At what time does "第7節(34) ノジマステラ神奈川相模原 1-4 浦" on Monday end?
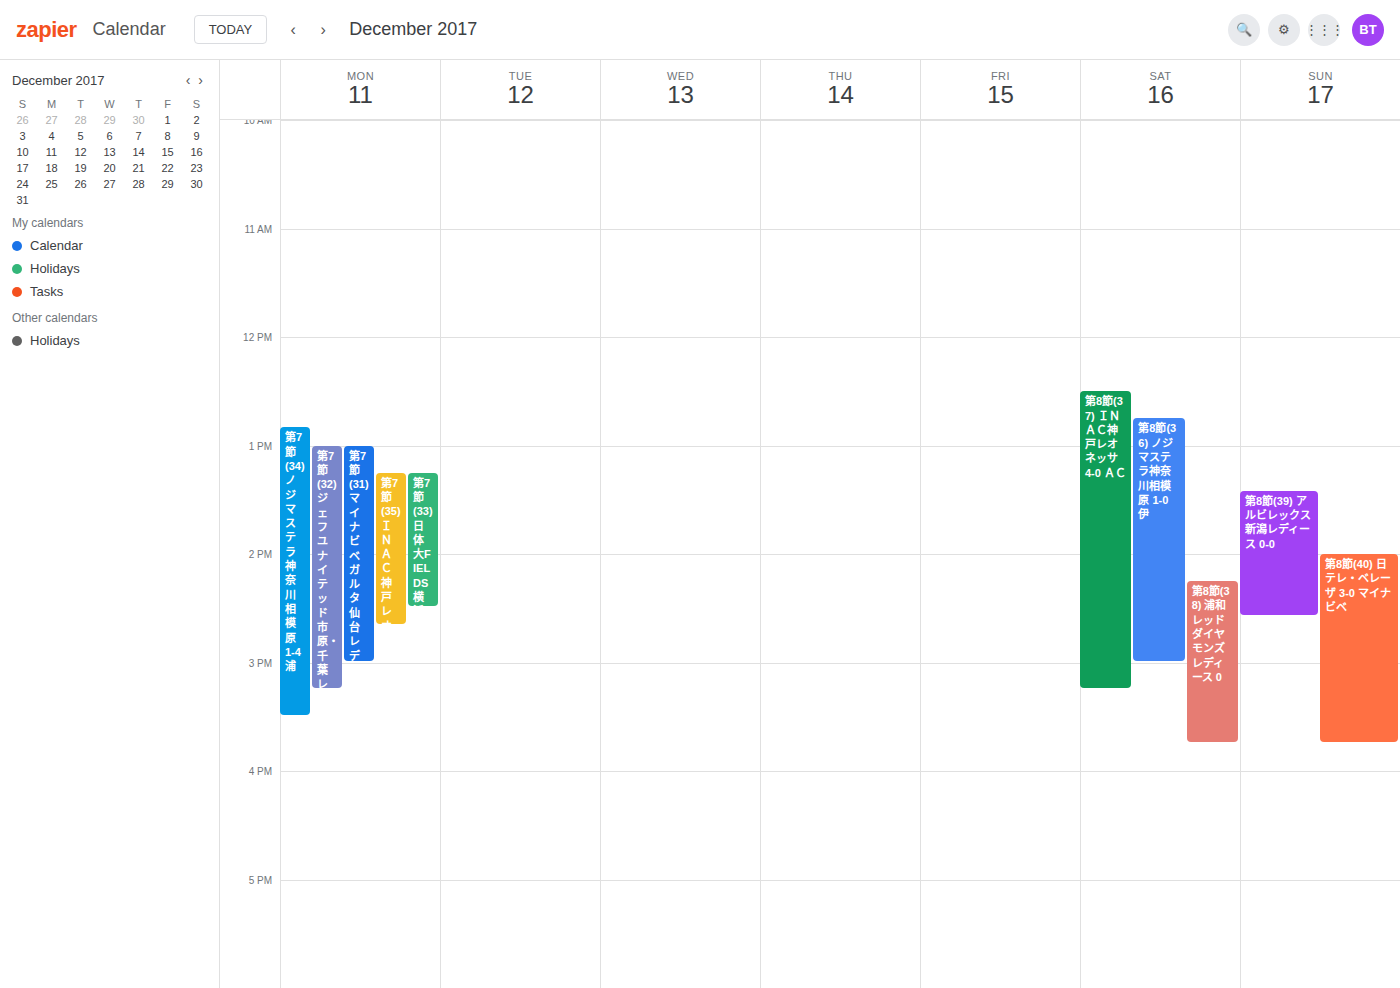
15:30